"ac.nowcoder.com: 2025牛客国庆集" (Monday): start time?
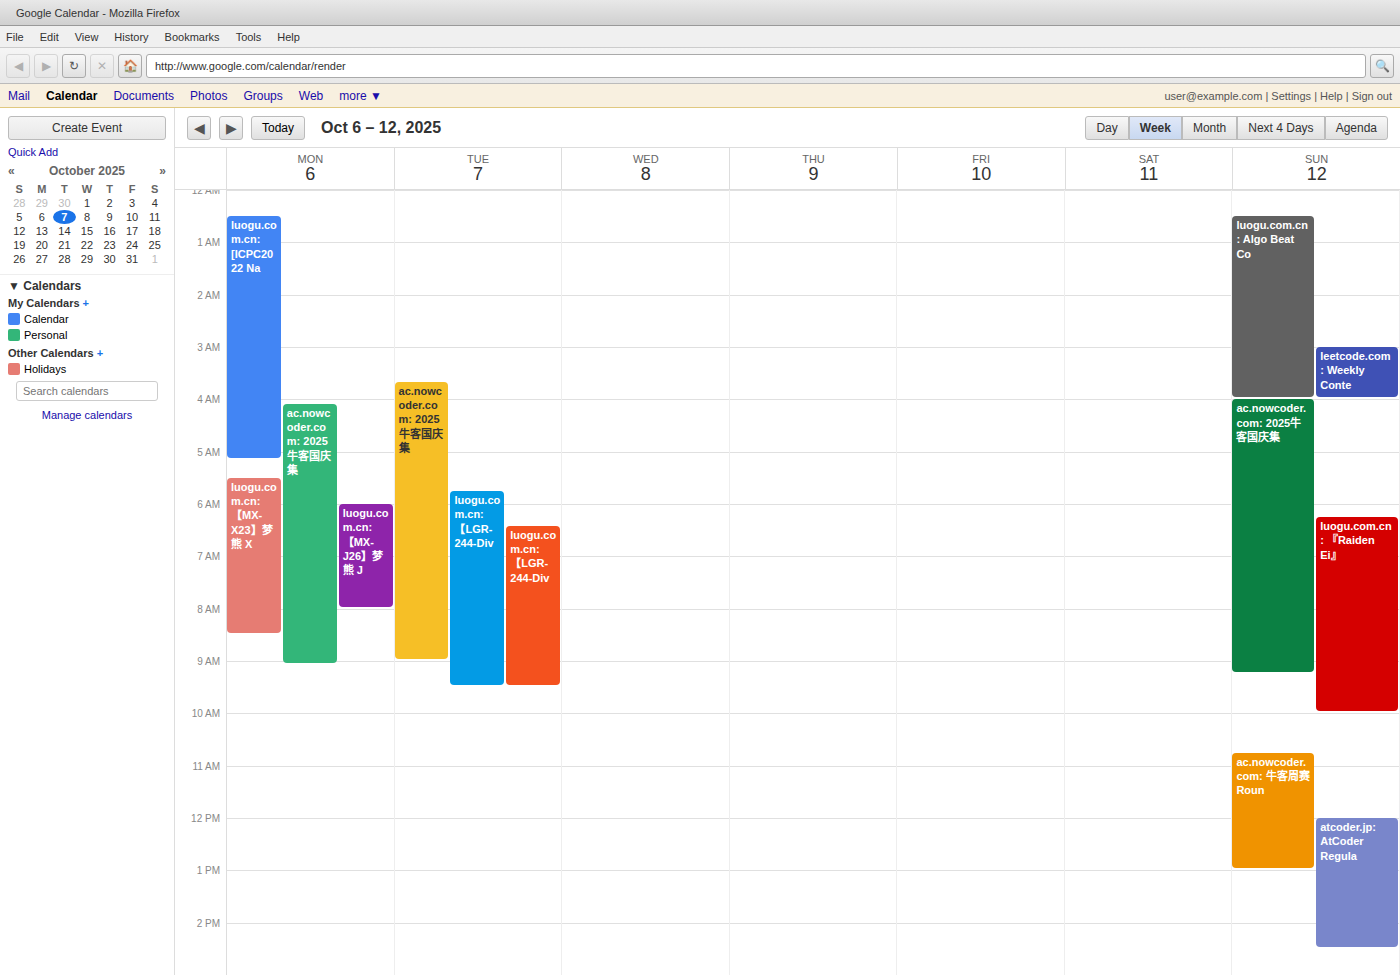
4:05 AM